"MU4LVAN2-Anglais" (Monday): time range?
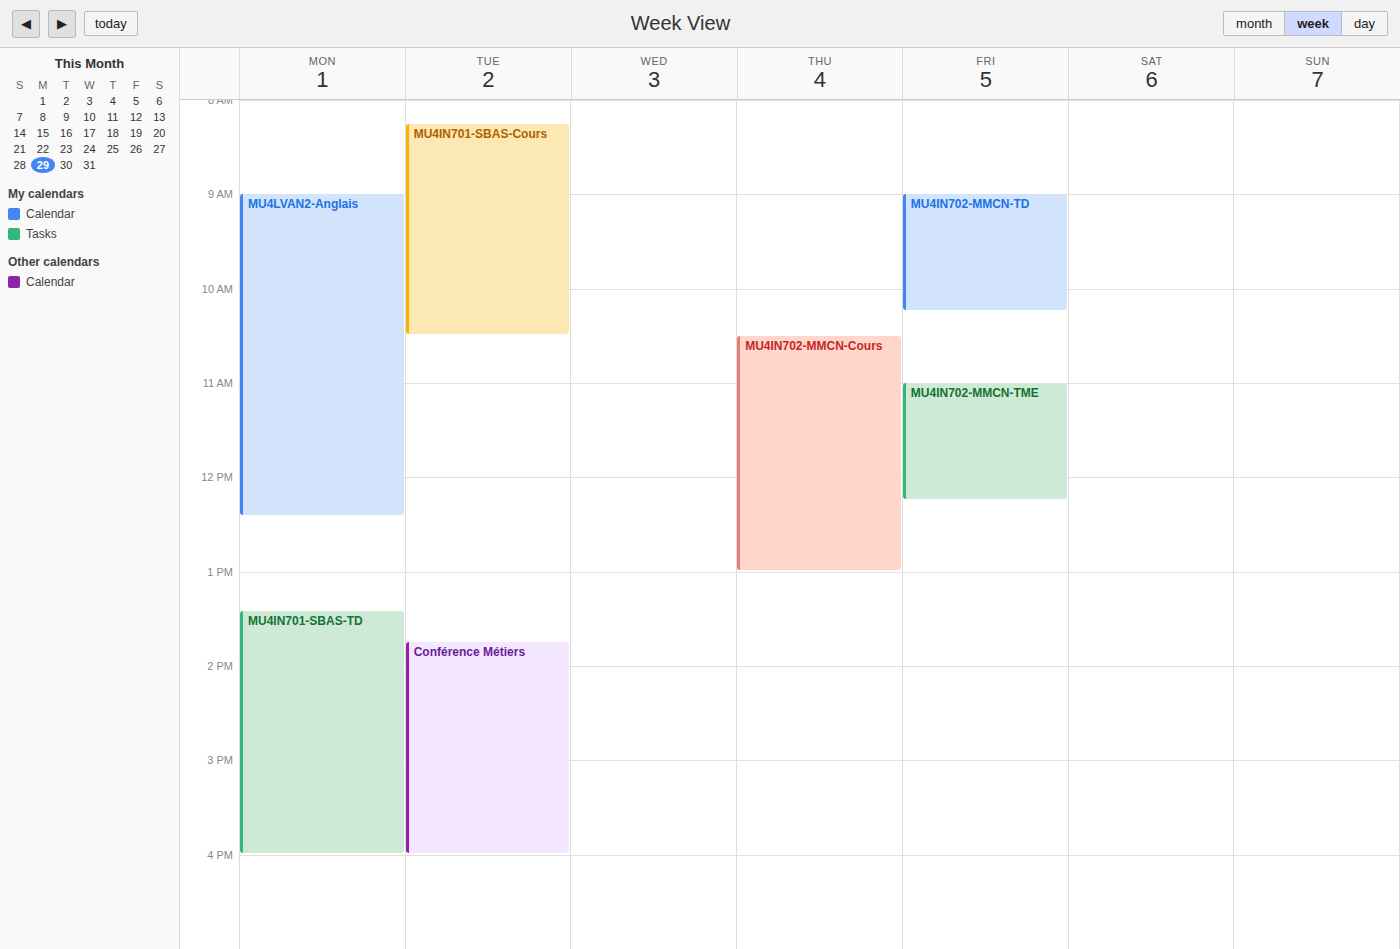
9:00 AM to 12:25 PM